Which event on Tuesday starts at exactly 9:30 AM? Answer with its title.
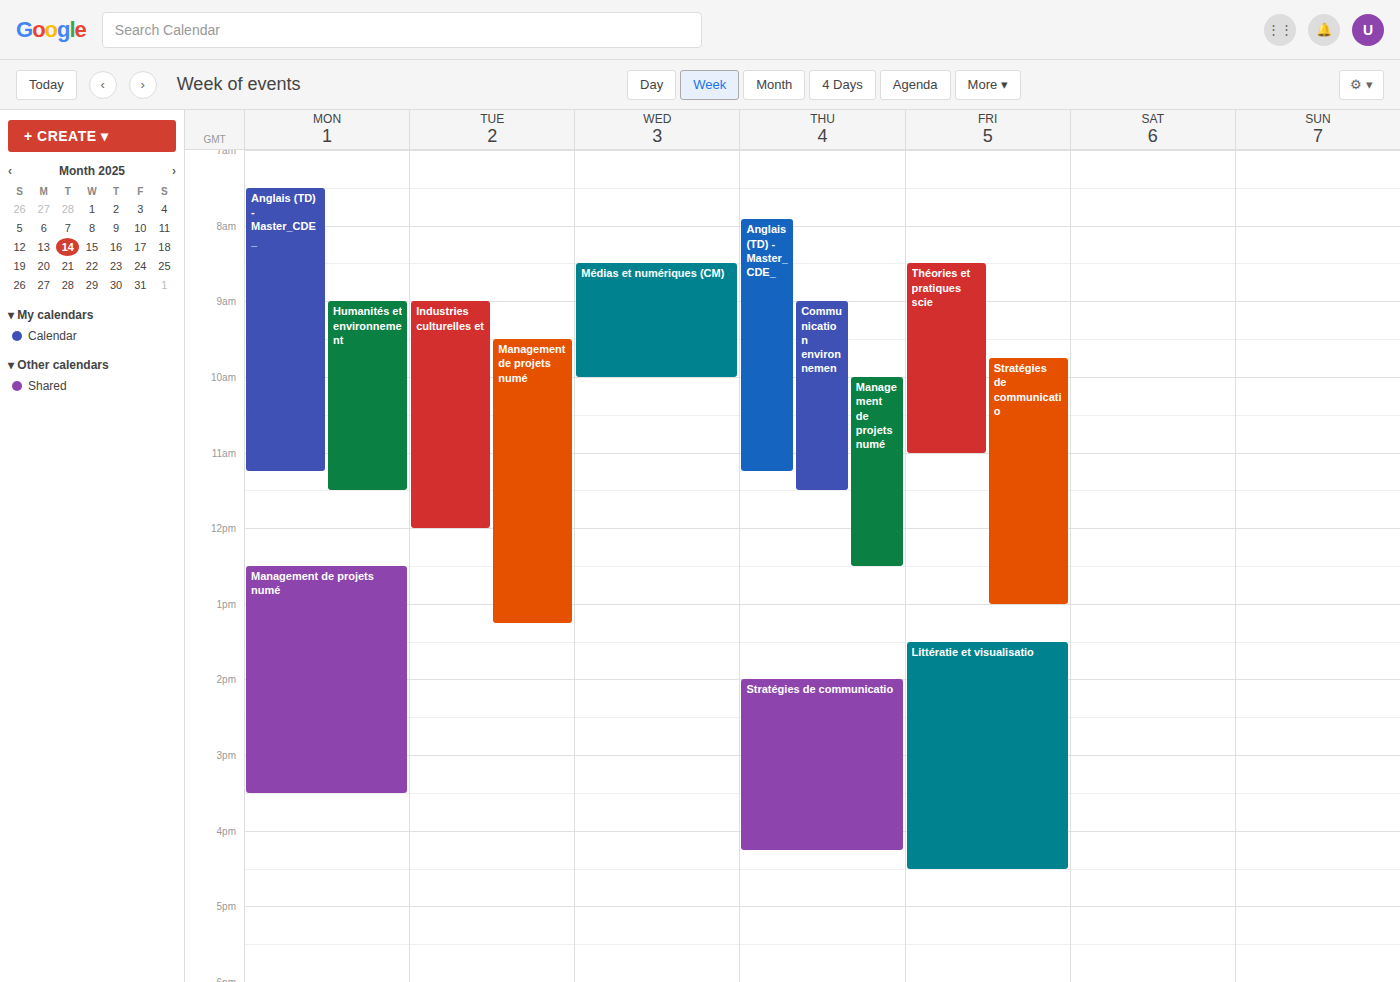
"Management de projets numé"